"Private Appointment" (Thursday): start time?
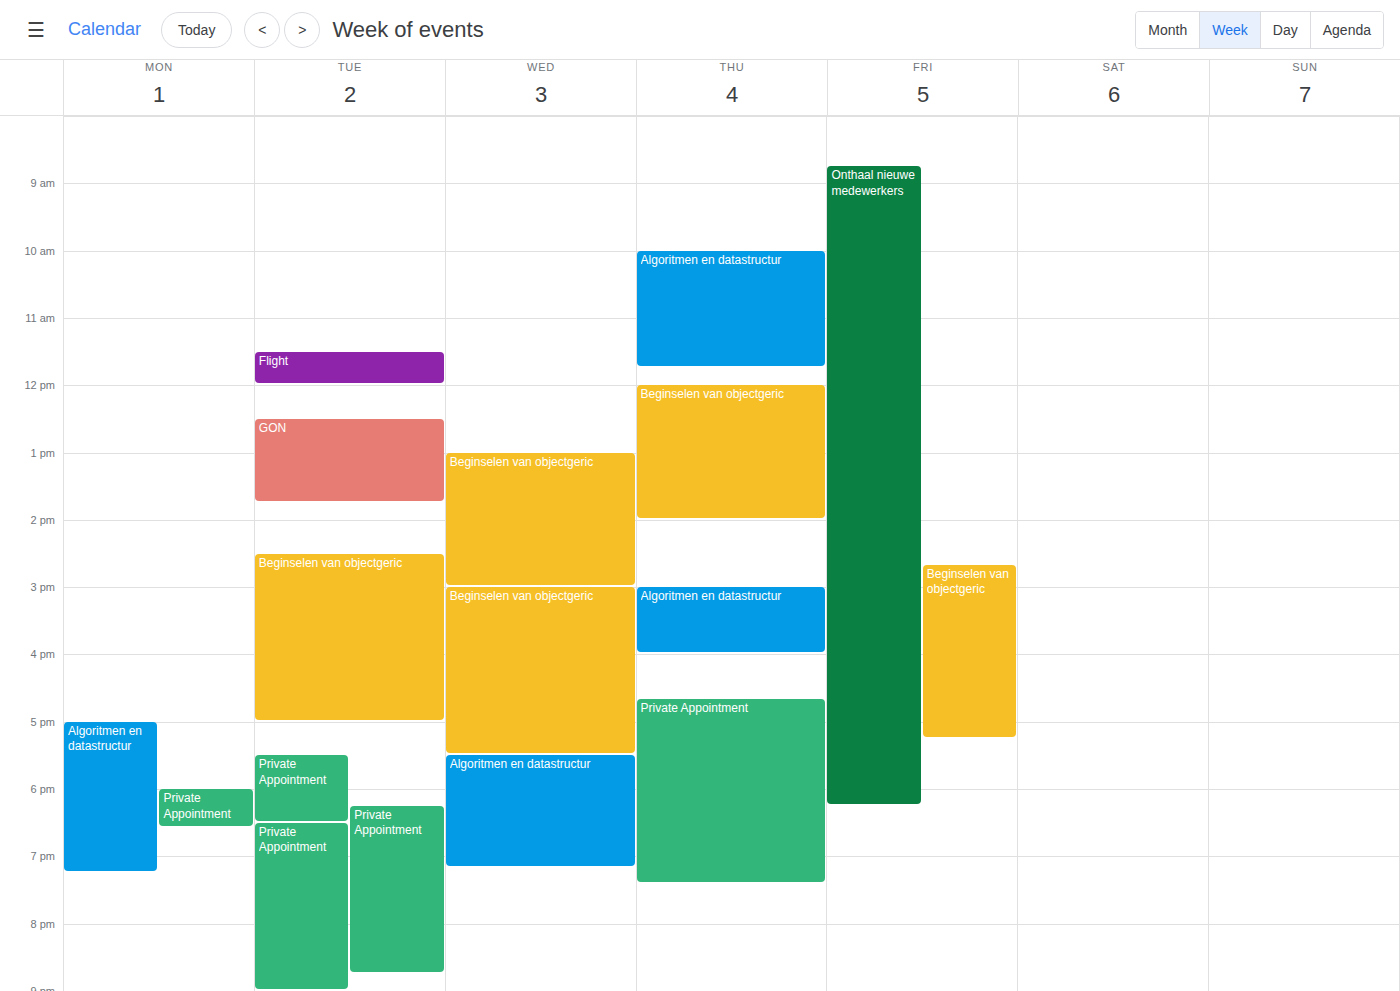
4:40 PM